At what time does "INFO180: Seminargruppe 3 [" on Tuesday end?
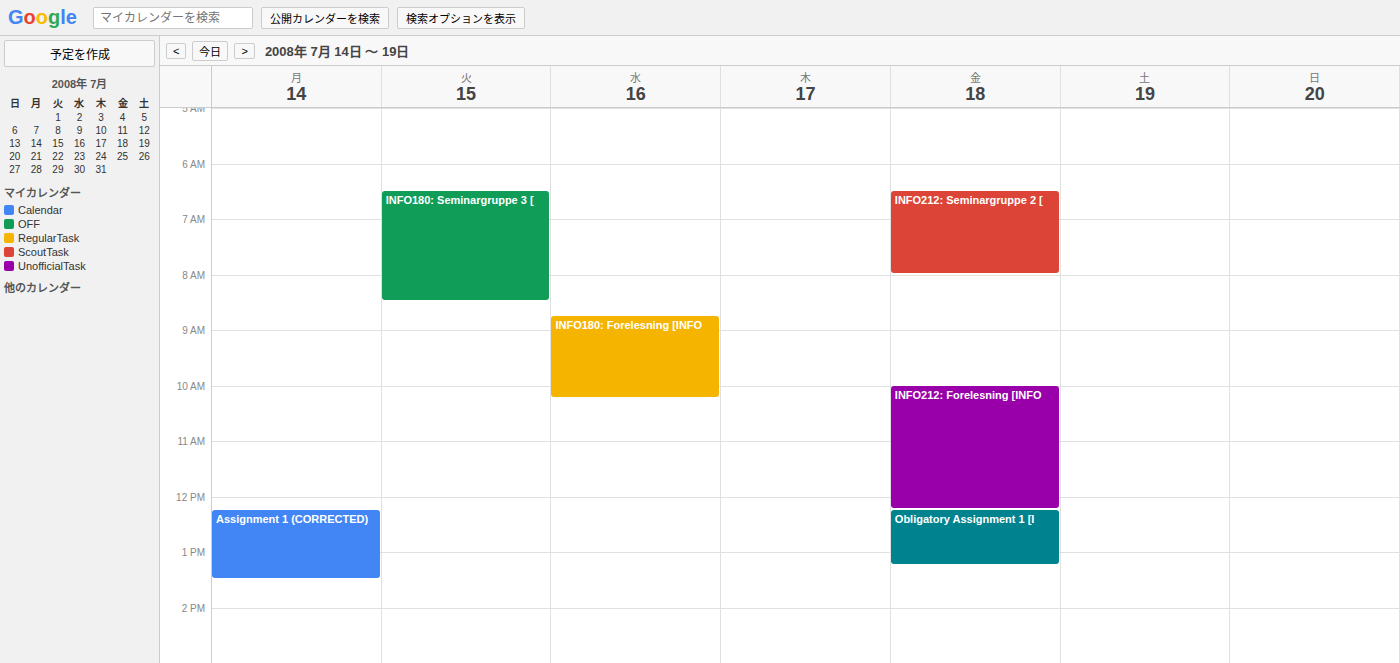
8:30 AM